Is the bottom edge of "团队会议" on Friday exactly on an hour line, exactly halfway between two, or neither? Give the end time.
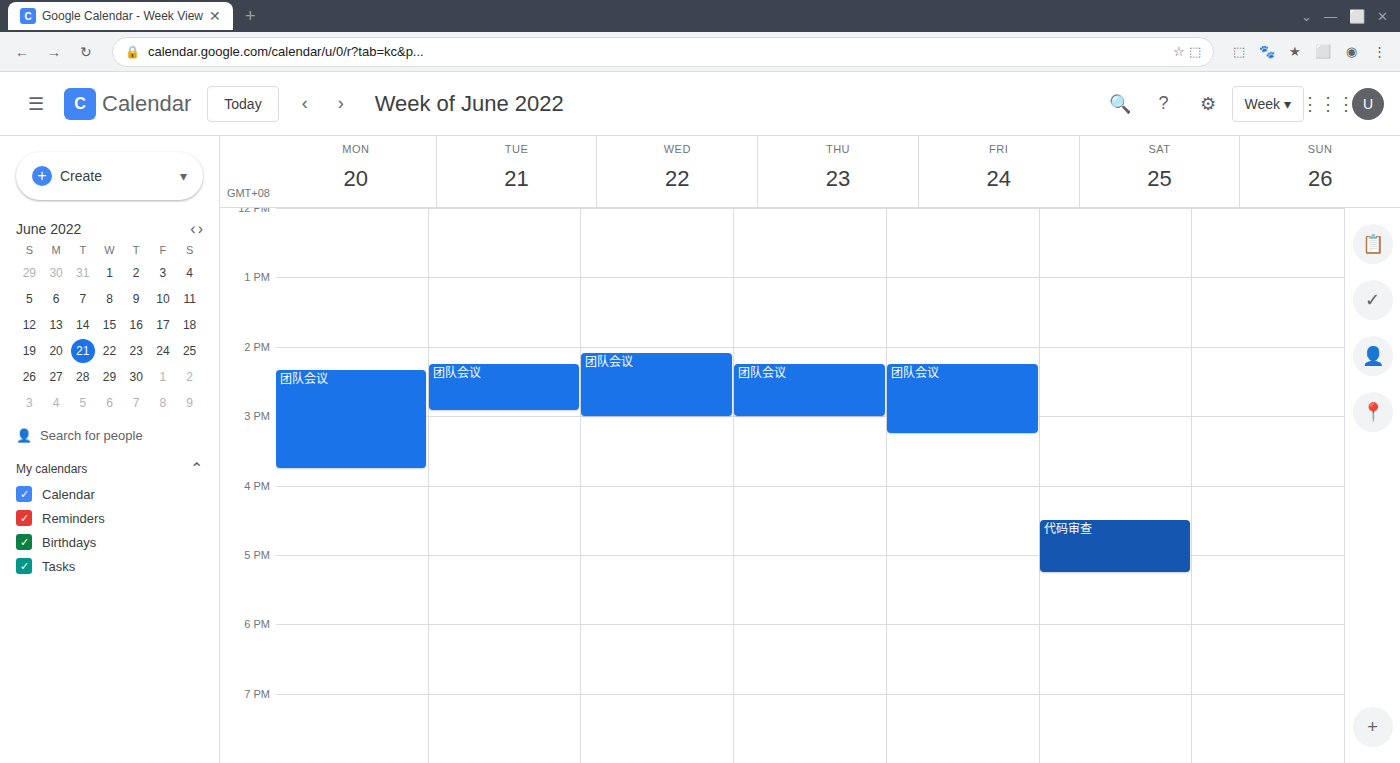
15:15 -- neither: a quarter of the way from the 15:00 line to the 16:00 line.